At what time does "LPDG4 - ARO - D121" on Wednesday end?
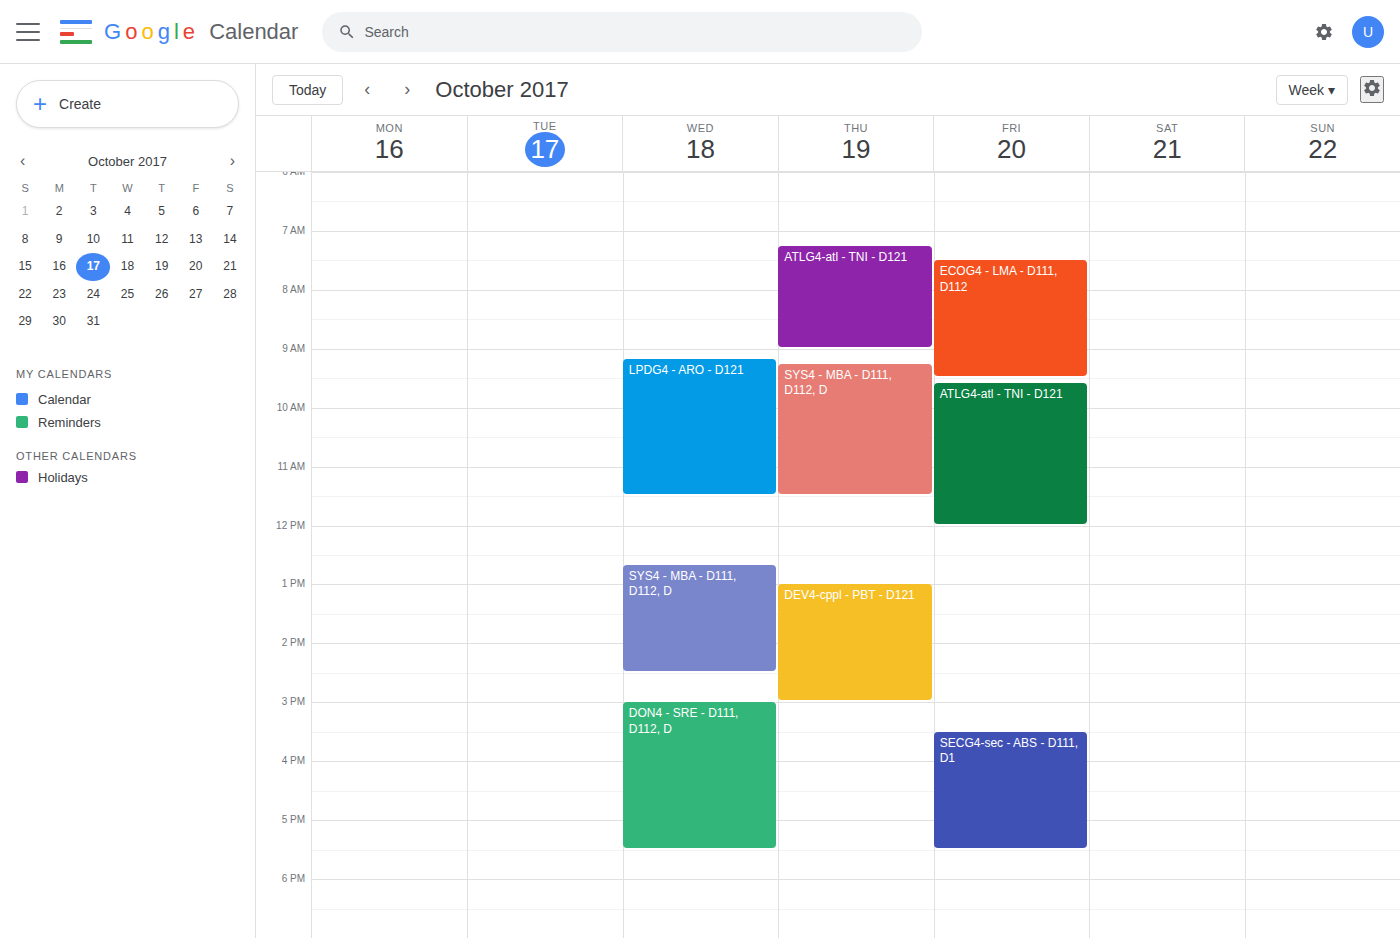
11:30 AM